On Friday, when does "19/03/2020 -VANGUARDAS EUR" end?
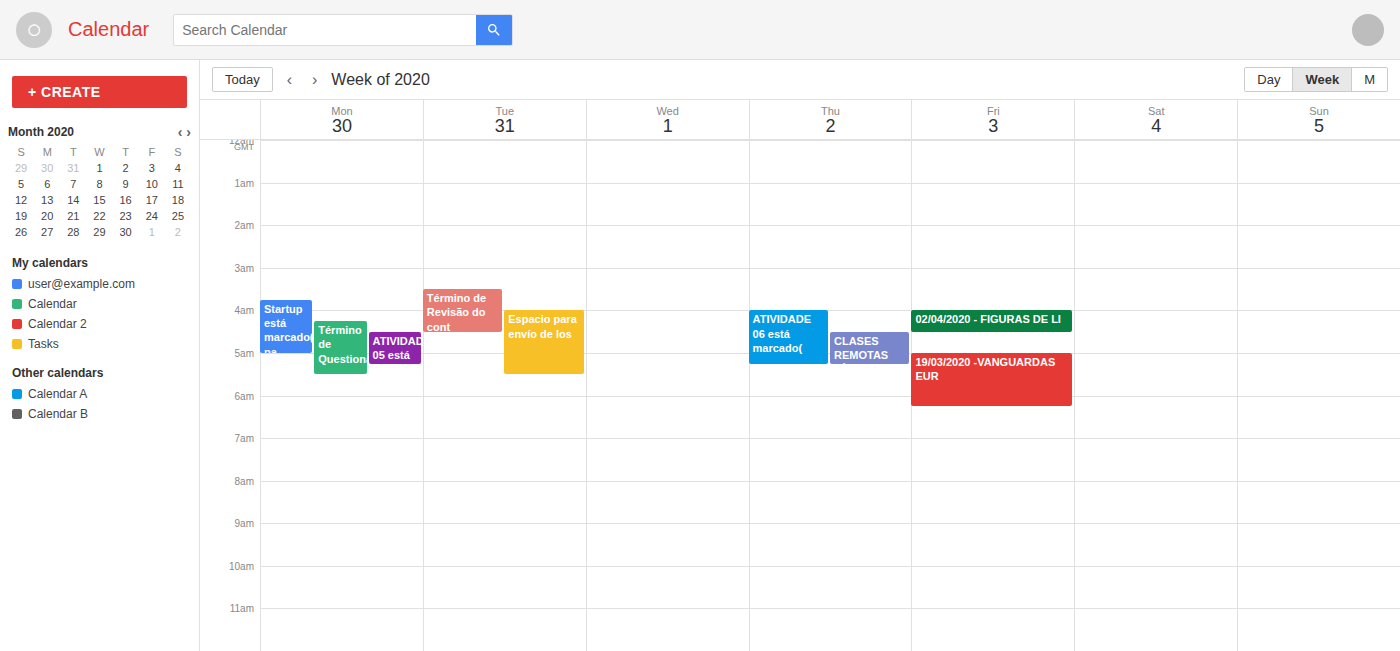
6:15 AM